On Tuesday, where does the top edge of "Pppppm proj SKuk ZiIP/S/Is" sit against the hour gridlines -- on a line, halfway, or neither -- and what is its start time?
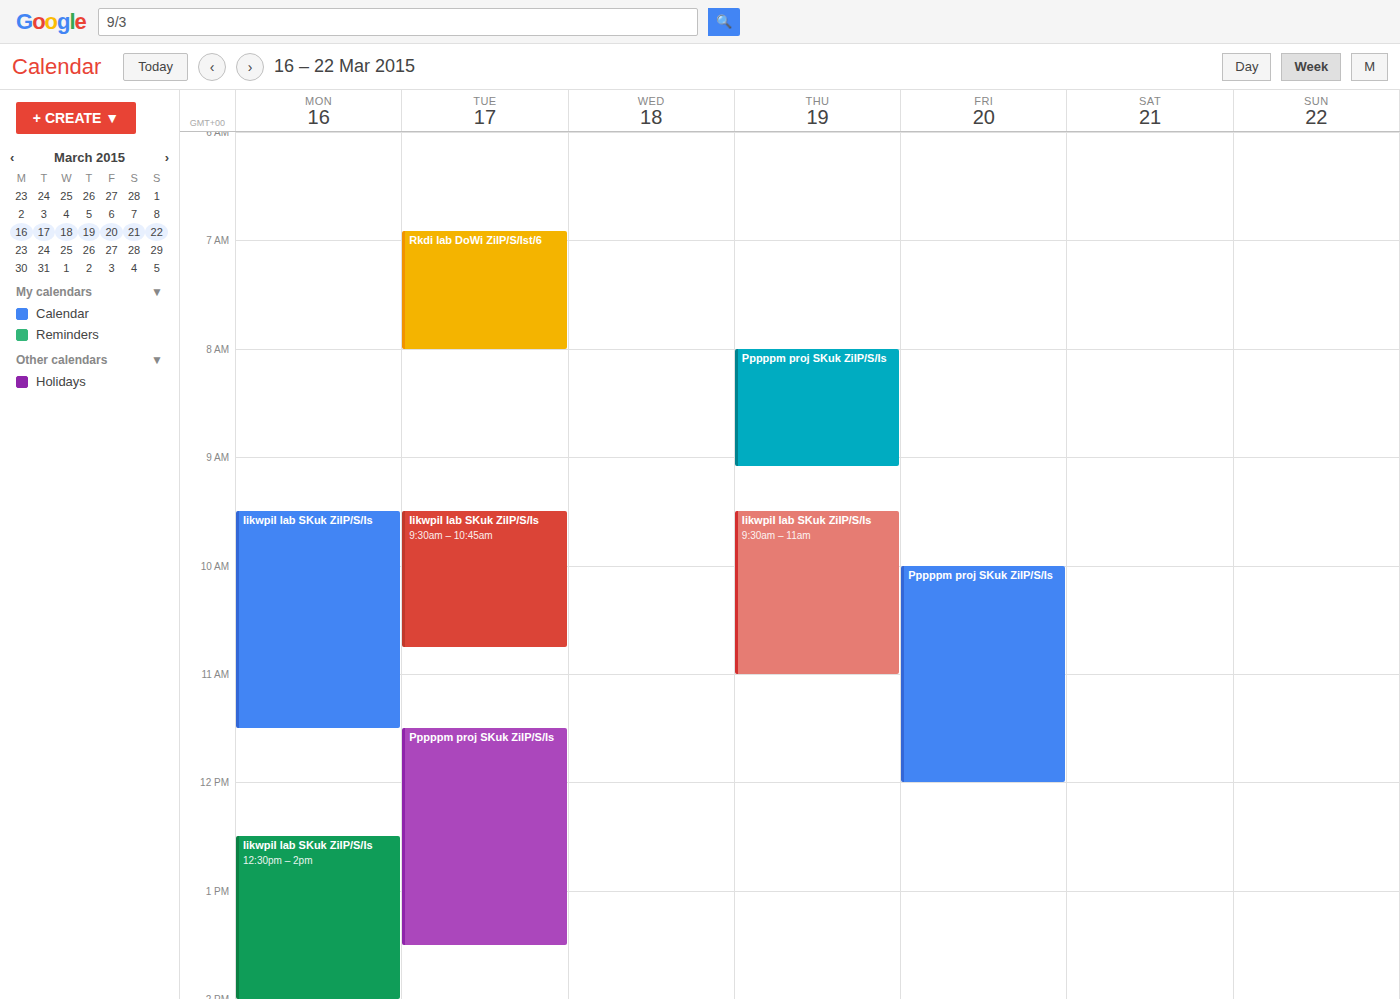
11:30 -- halfway between the 11:00 and 12:00 lines.